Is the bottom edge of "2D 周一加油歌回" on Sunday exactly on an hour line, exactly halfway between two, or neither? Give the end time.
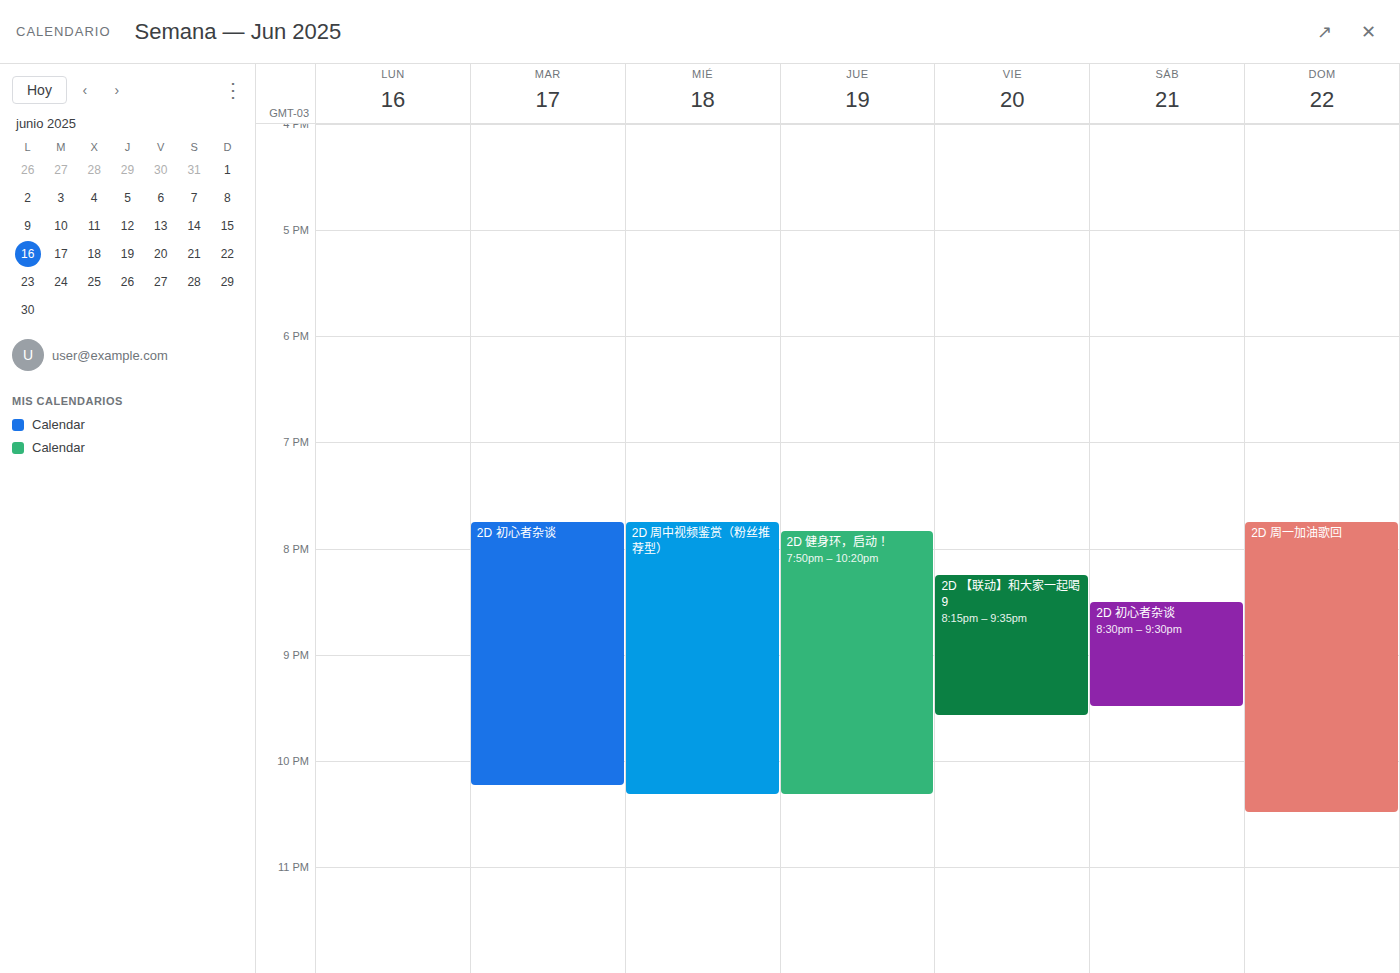
10:30 PM -- halfway between the 10 PM and 11 PM lines.